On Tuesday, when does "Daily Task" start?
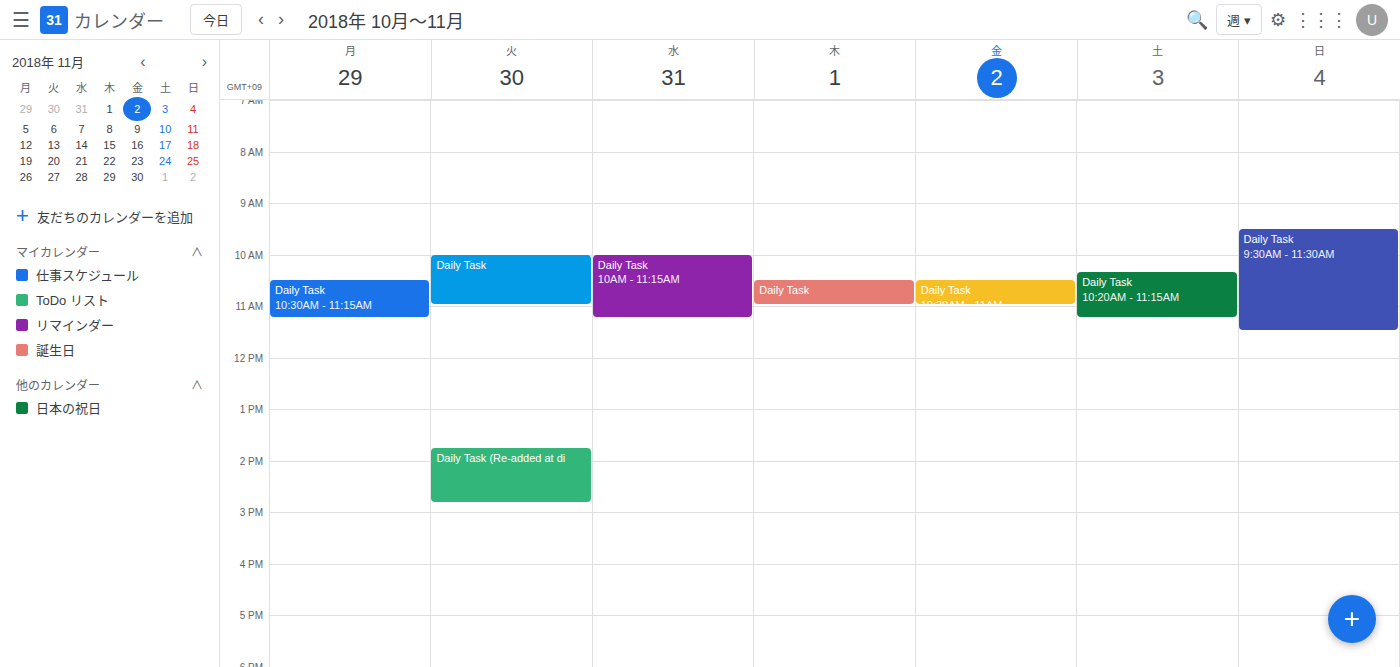
10:00 AM